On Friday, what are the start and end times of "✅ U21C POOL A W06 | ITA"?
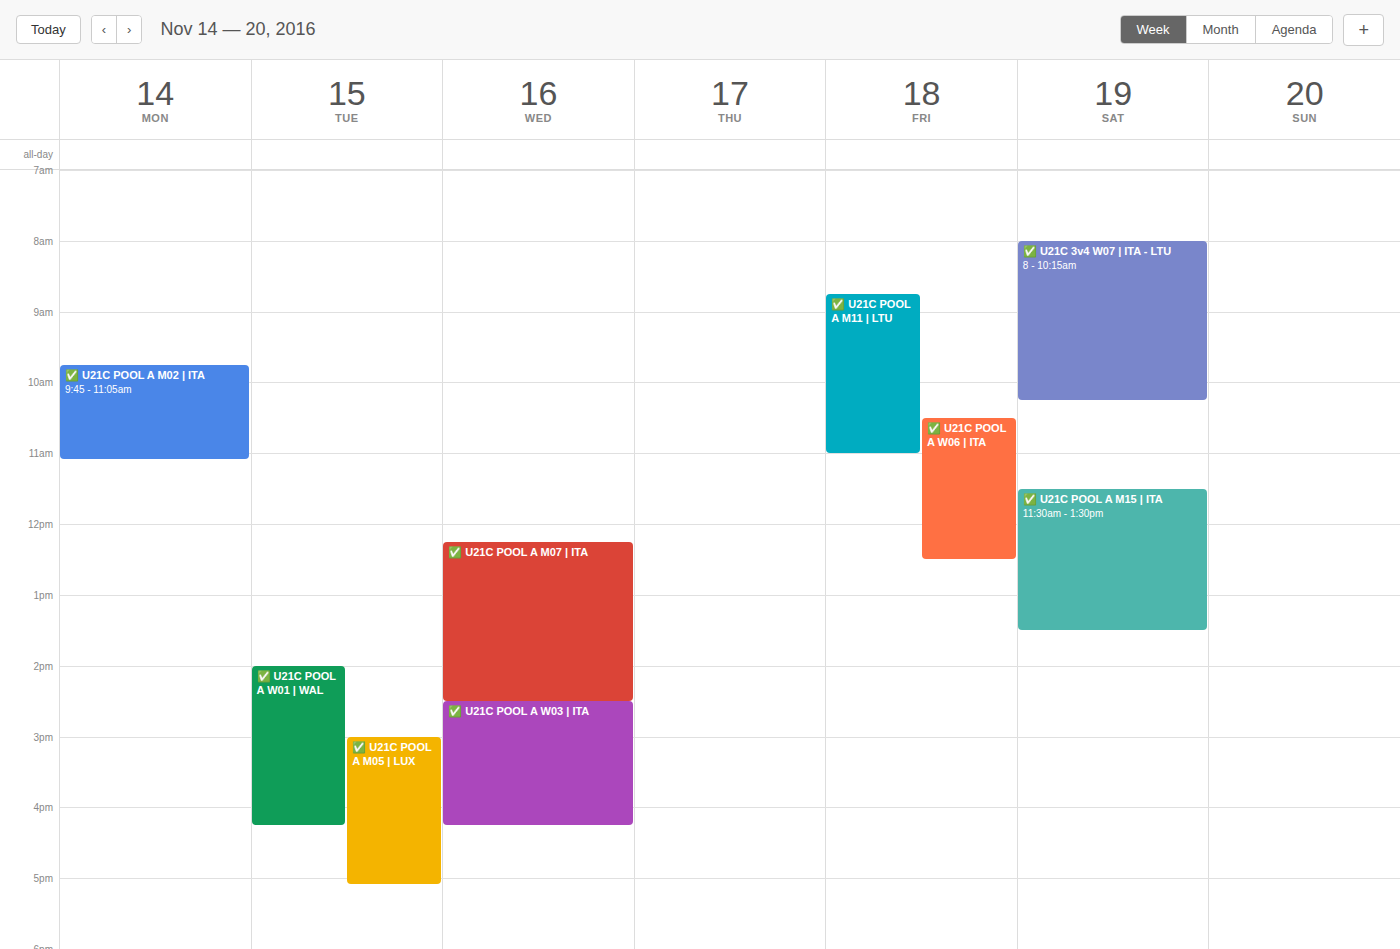
10:30 AM to 12:30 PM